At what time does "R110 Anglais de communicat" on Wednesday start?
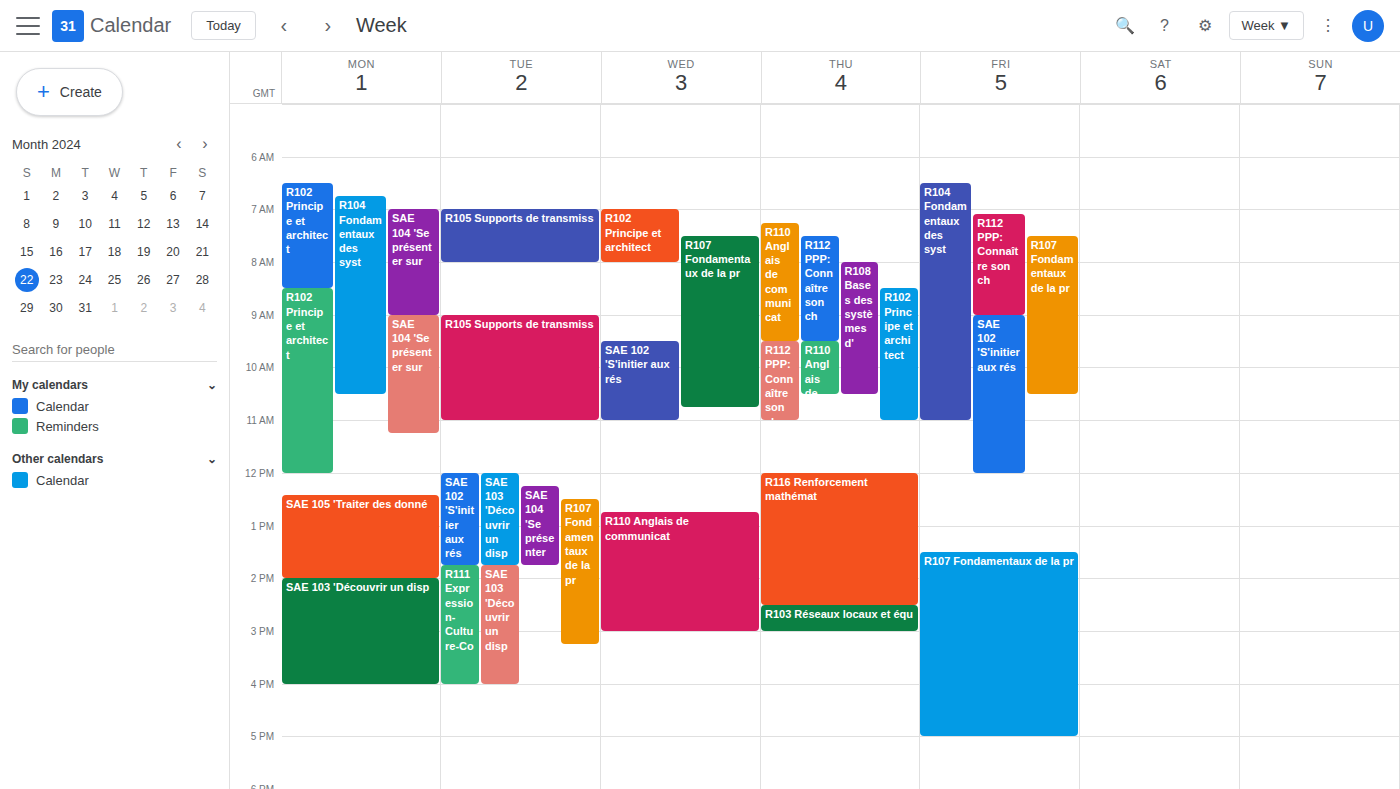
12:45 PM